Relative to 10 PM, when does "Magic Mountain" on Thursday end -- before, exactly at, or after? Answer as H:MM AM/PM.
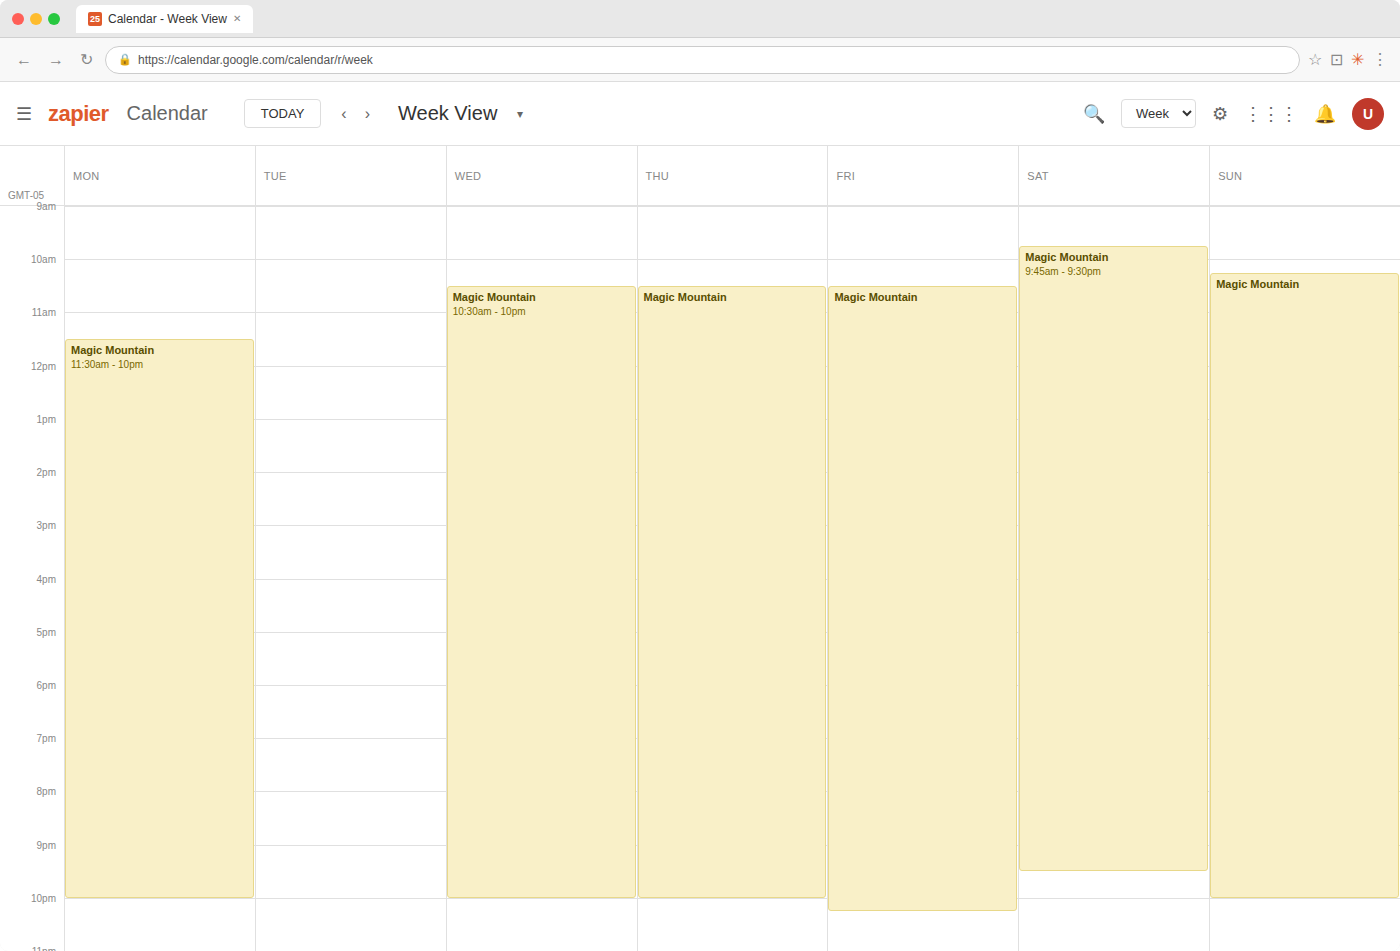
10:00 PM -- exactly at 10 PM, on the 10 PM line.